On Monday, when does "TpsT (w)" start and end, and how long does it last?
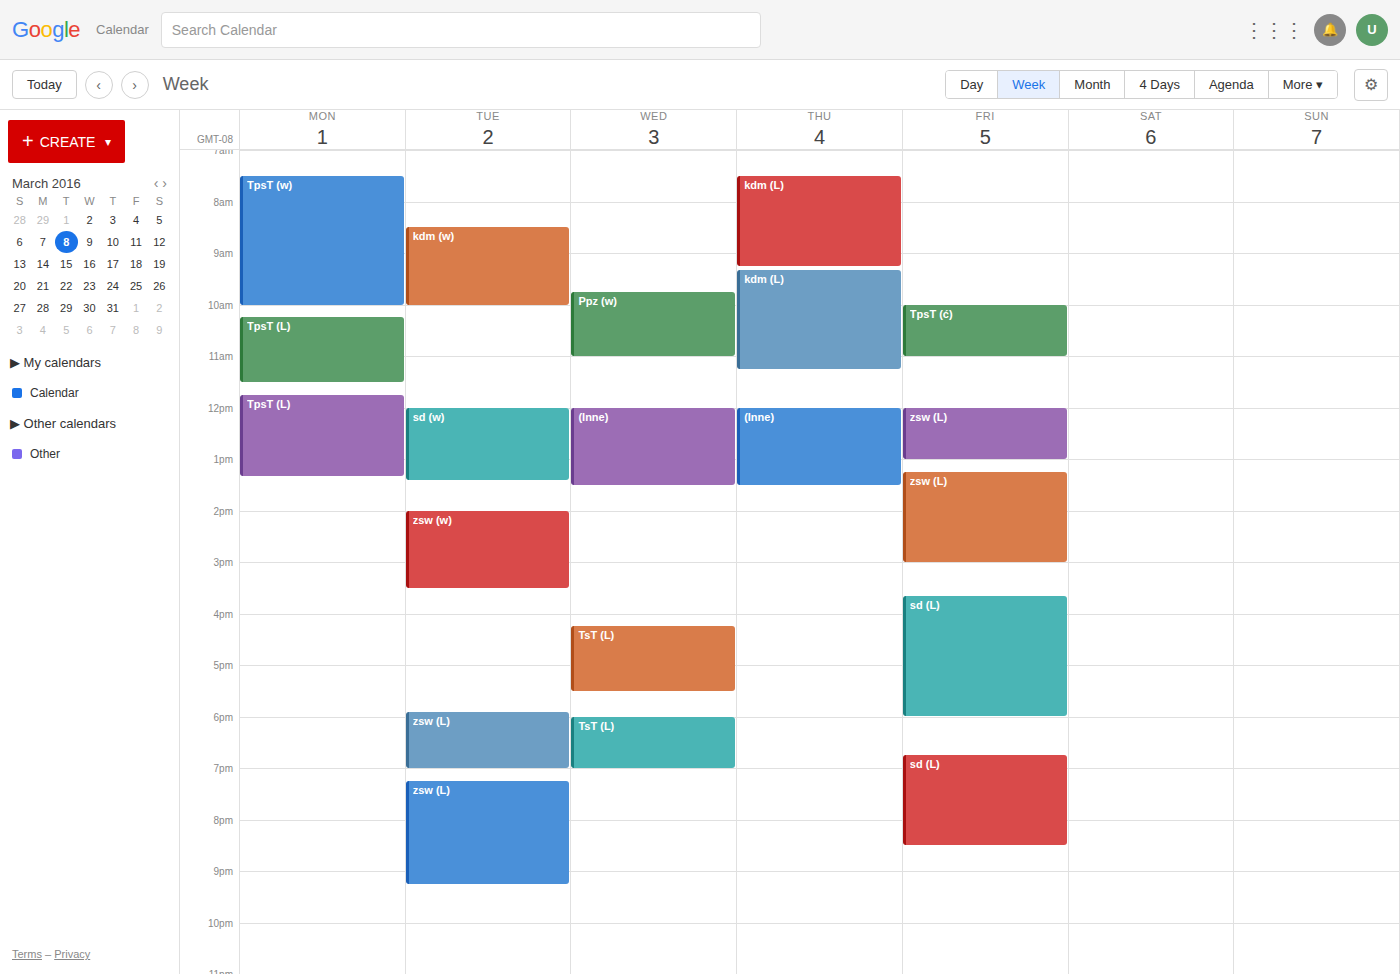
7:30 AM to 10:00 AM, 2 hours 30 minutes